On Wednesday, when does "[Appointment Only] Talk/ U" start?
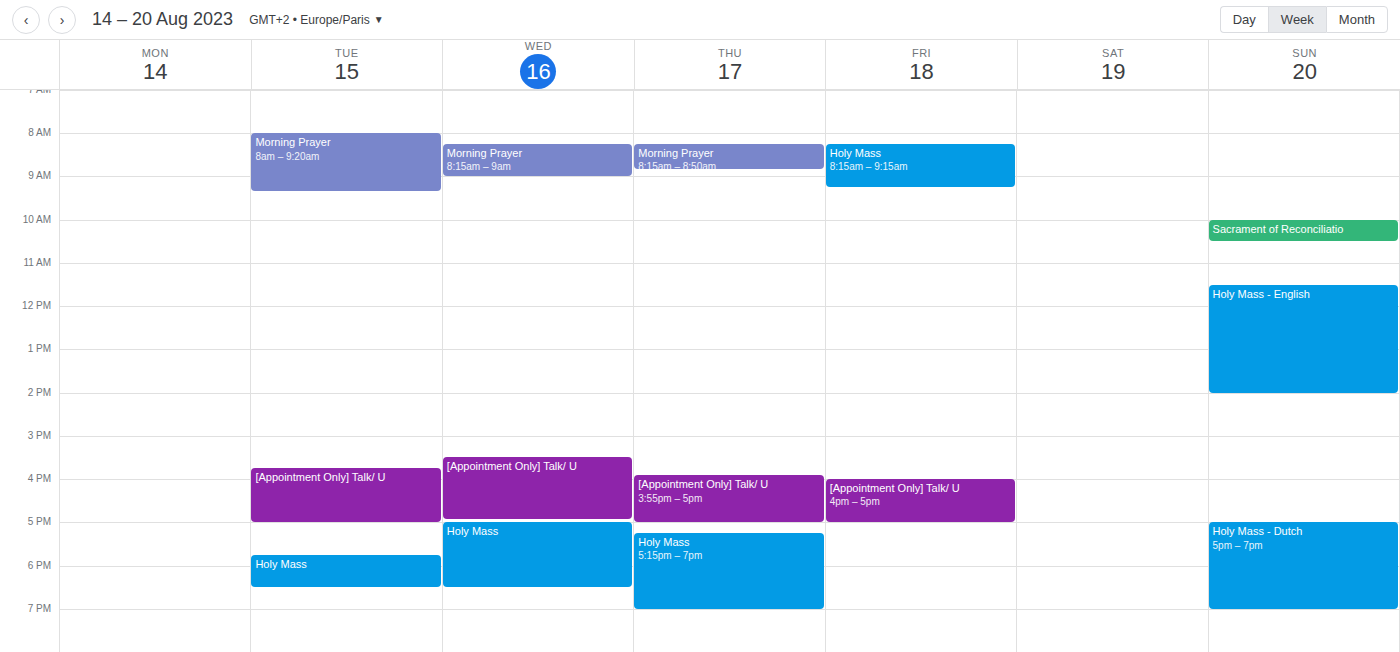
3:30 PM